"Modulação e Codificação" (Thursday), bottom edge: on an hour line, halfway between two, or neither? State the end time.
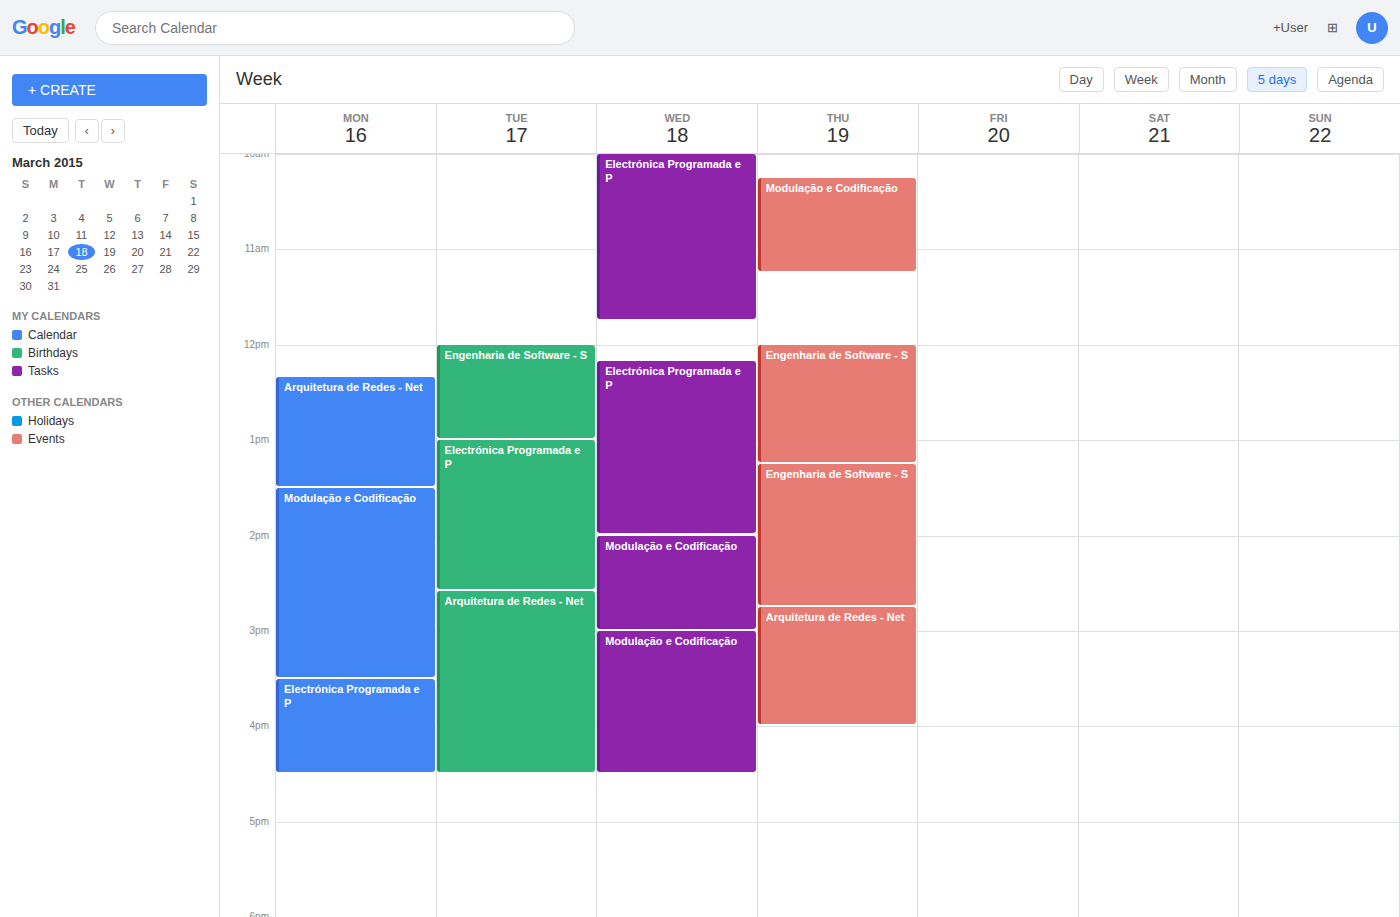
11:15 AM -- neither: a quarter of the way from the 11 AM line to the 12 PM line.